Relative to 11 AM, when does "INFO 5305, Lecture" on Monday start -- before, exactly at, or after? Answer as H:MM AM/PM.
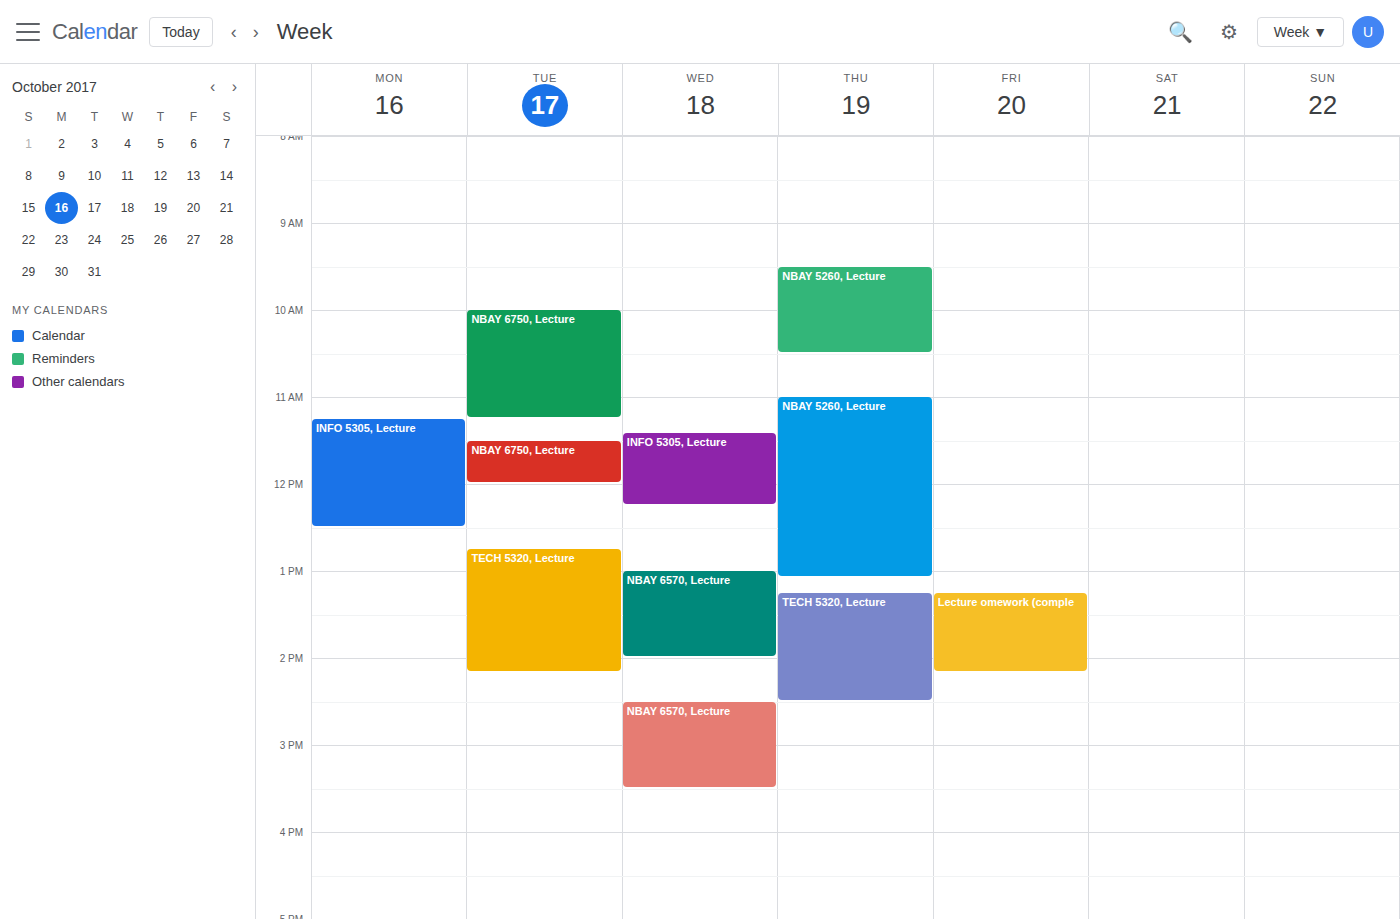
11:15 AM -- after 11 AM, 15 minutes below the 11 AM line.